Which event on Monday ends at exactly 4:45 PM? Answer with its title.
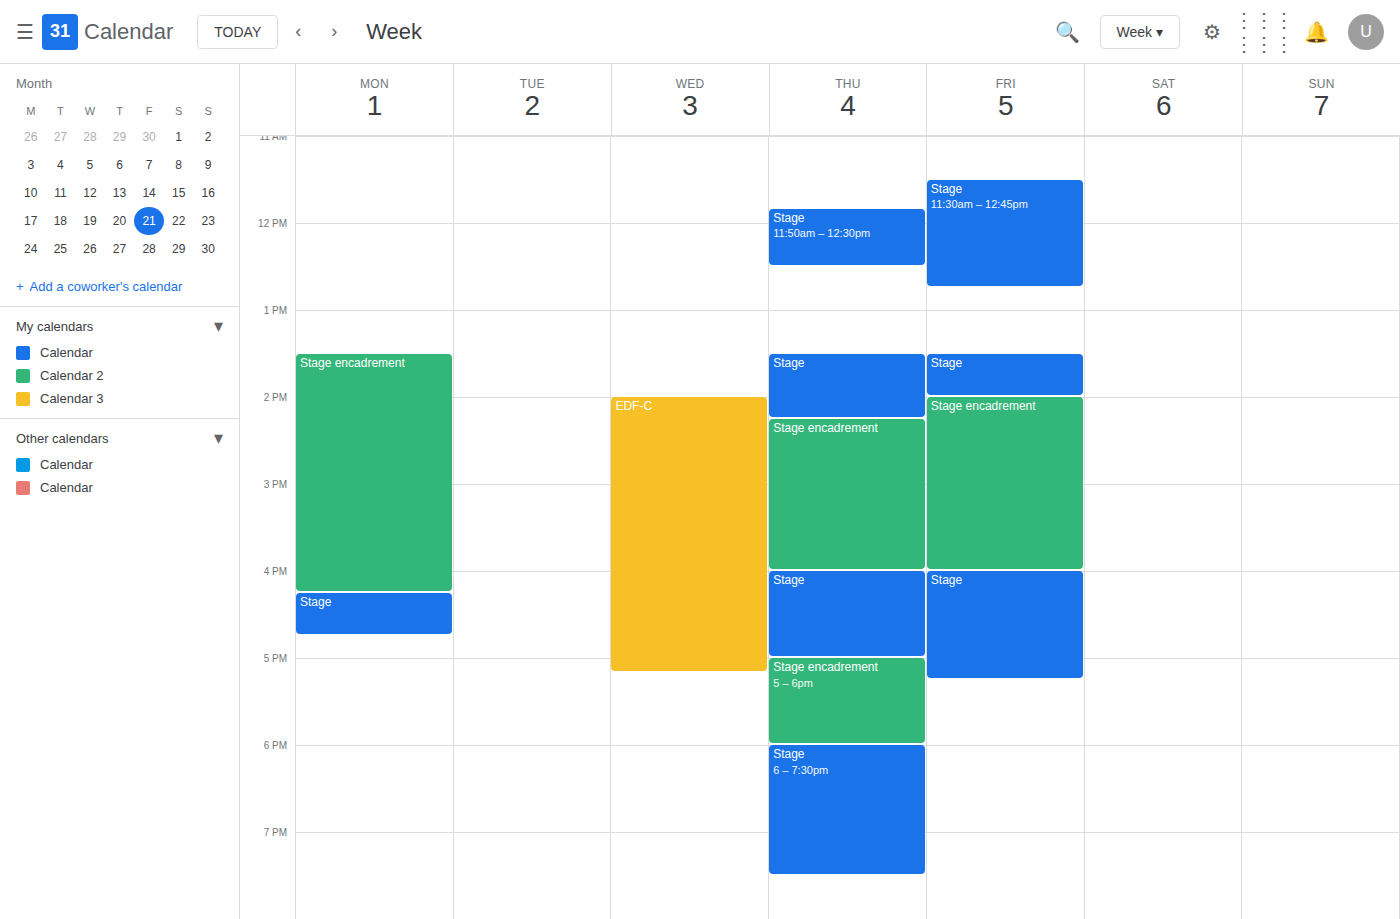
"Stage"